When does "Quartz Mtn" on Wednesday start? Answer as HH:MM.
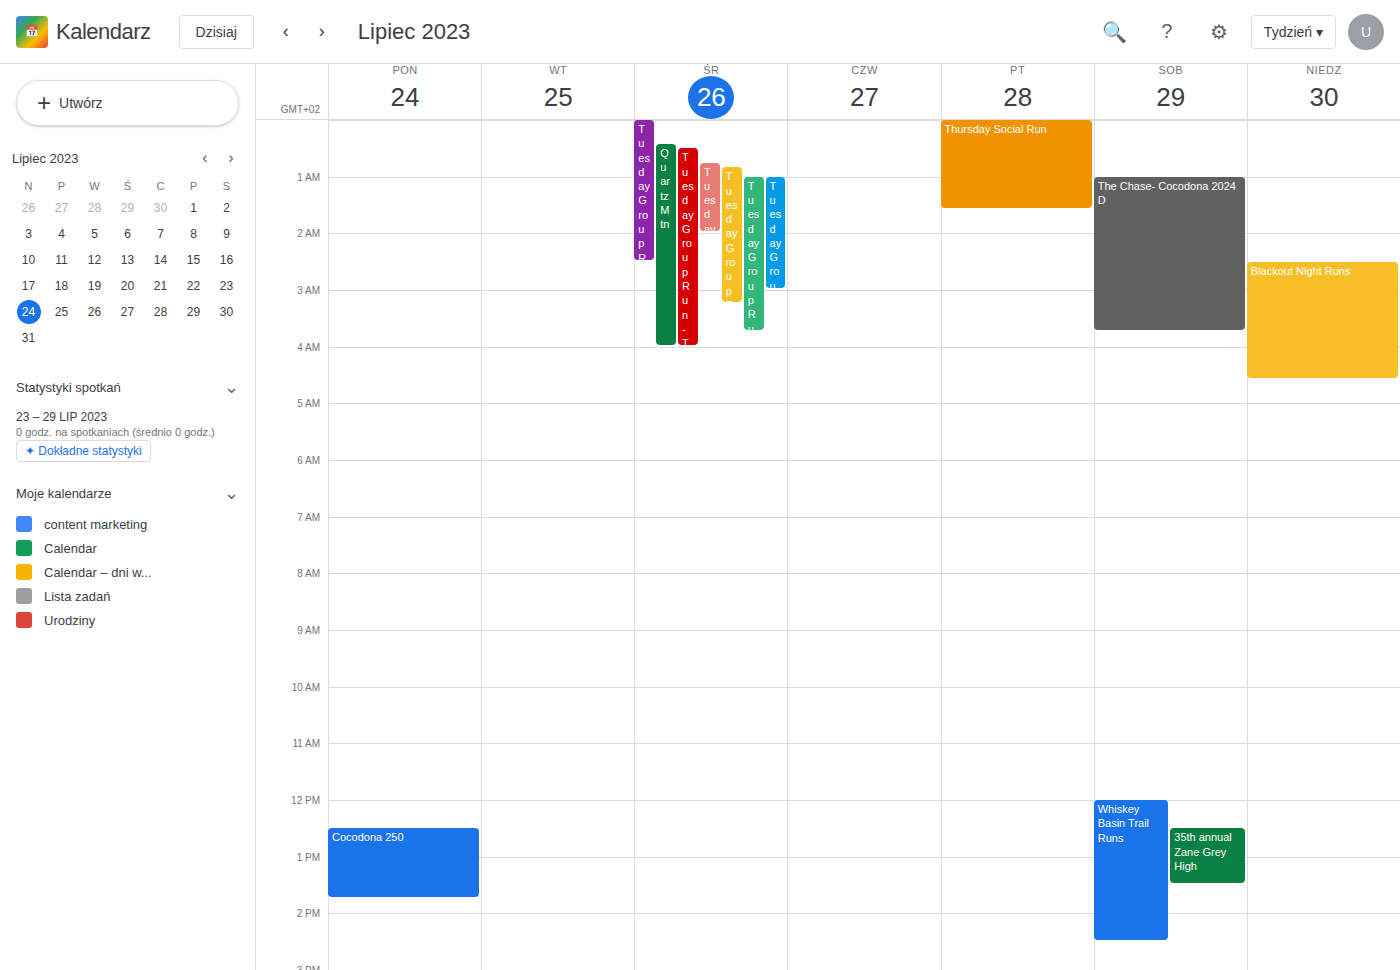
00:25